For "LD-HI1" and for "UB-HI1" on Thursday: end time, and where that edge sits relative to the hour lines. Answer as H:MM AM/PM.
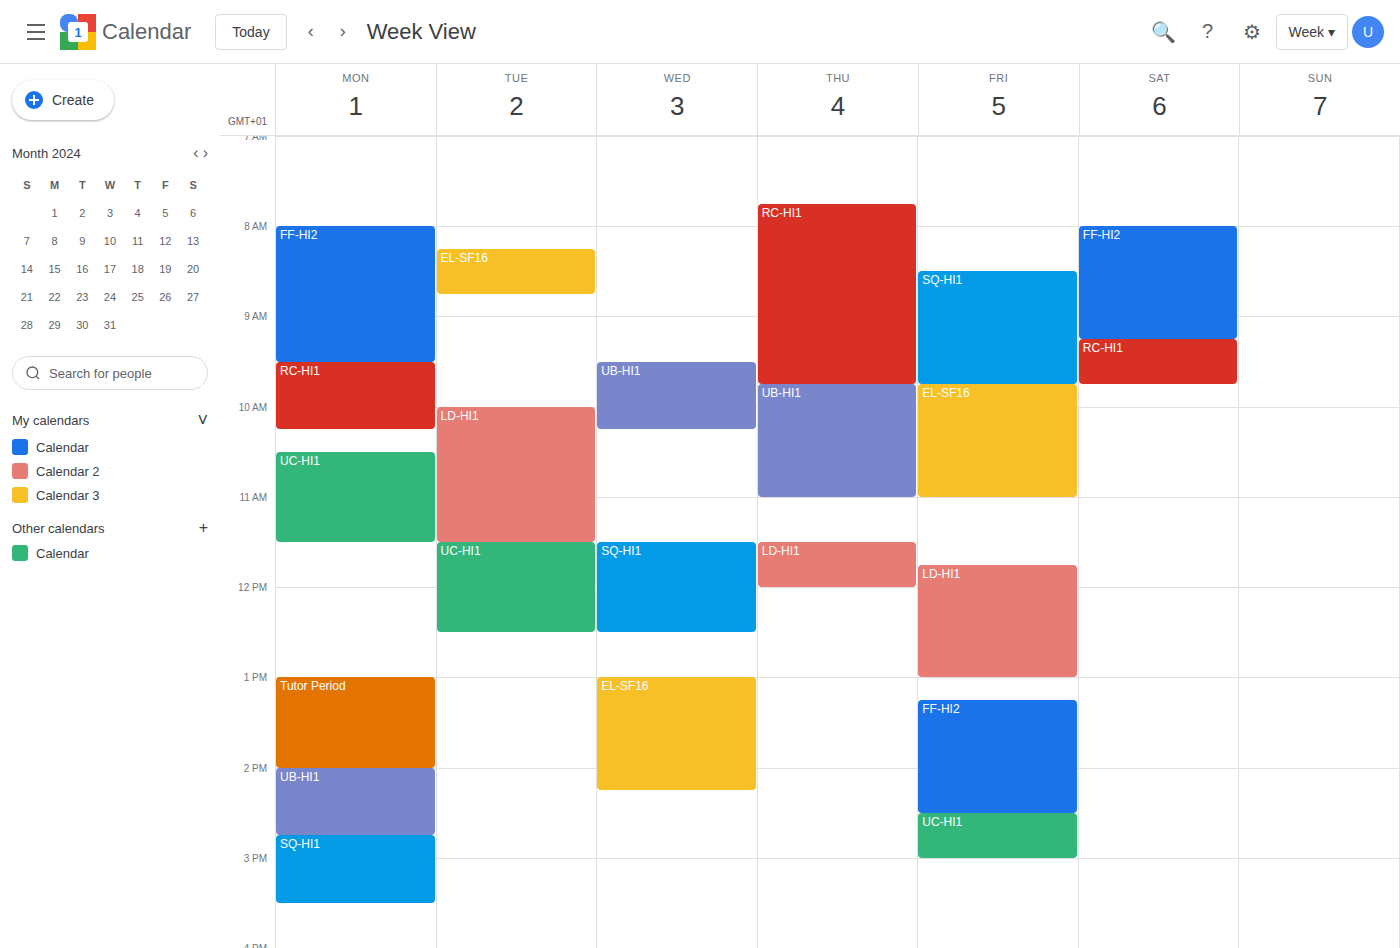
"LD-HI1": 12:00 PM, exactly on the 12 PM line. "UB-HI1": 11:00 AM, exactly on the 11 AM line.